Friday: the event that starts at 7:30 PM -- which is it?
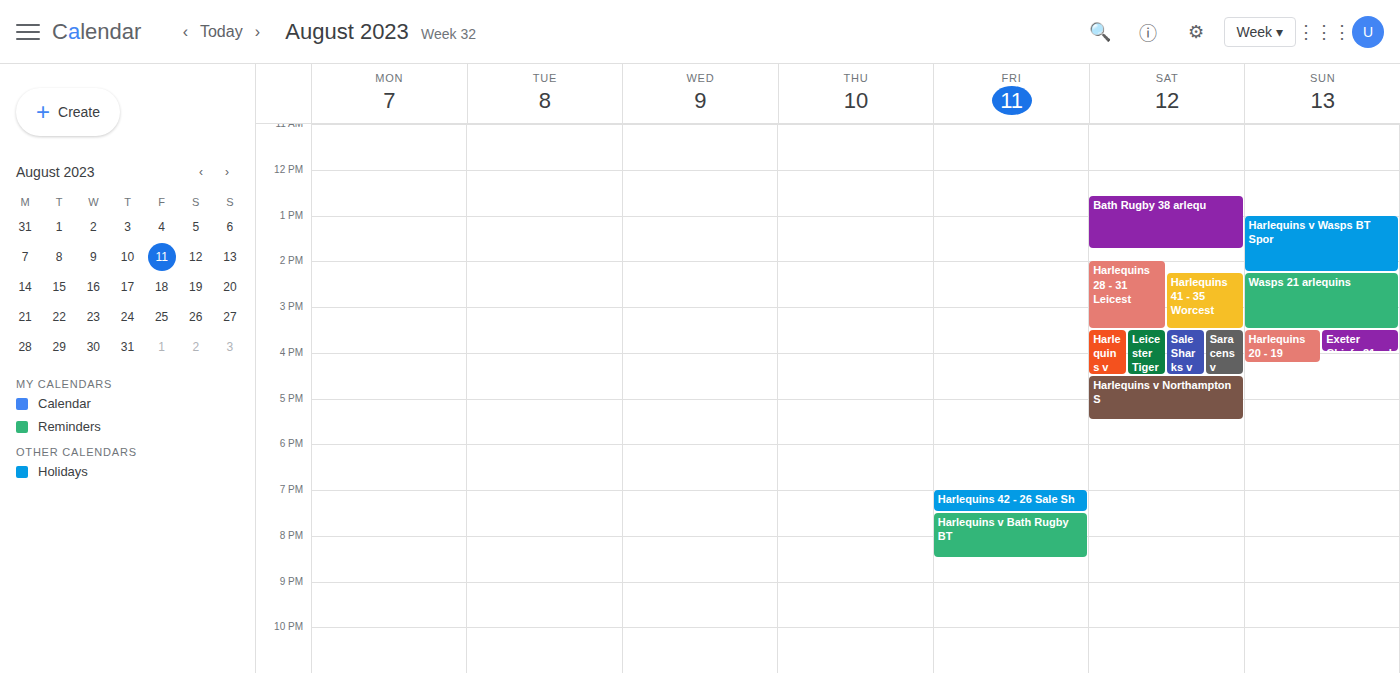
"Harlequins v Bath Rugby BT"